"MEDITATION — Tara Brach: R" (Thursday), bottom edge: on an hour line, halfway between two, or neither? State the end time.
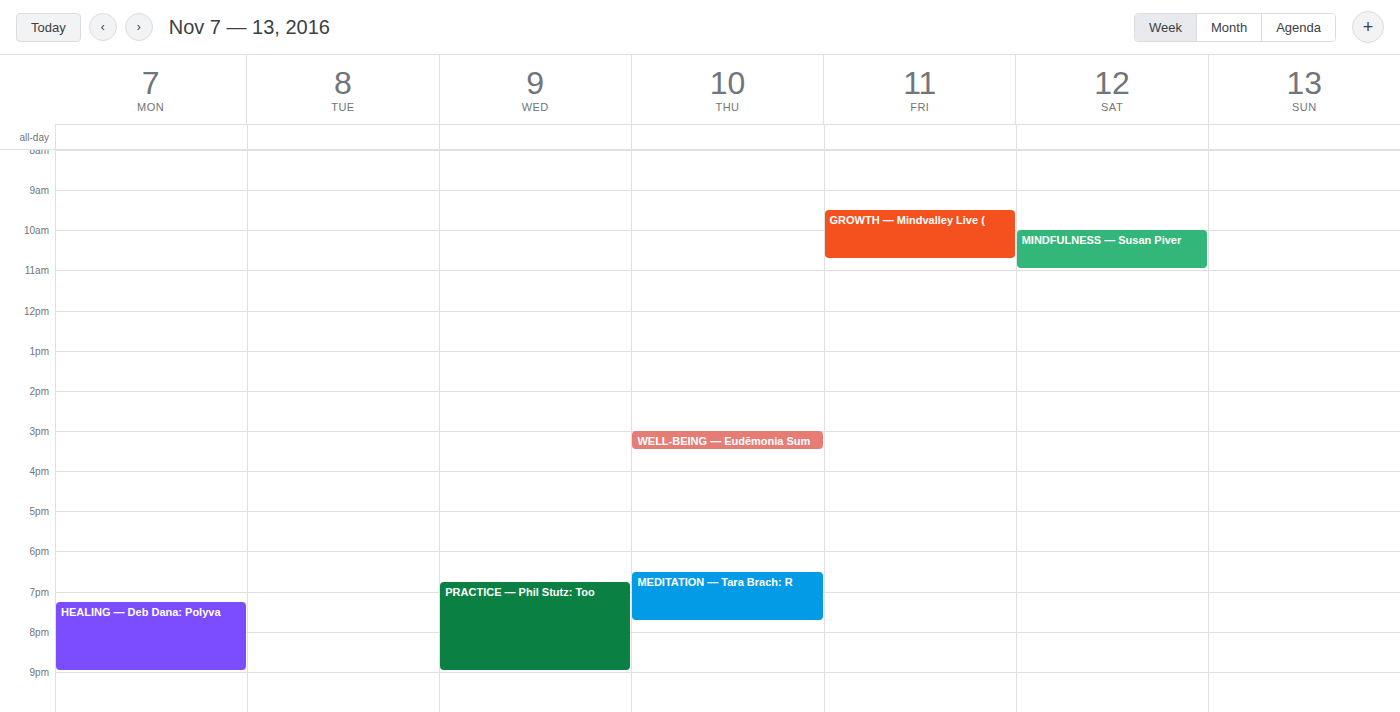
7:45 PM -- neither: three quarters of the way from the 7 PM line to the 8 PM line.